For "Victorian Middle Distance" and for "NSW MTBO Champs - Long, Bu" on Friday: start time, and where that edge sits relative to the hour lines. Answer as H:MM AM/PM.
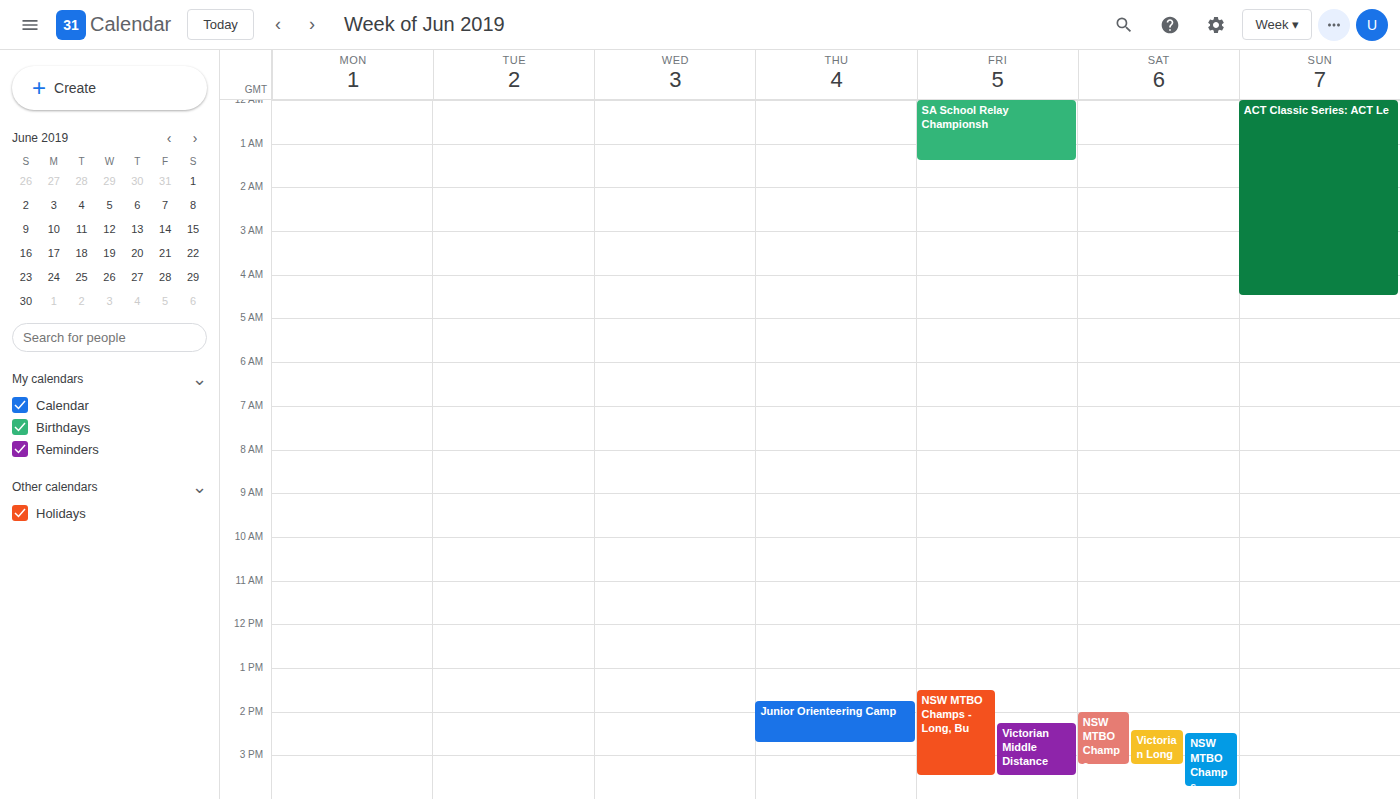
"Victorian Middle Distance": 2:15 PM, neither: a quarter of the way from the 2 PM line to the 3 PM line. "NSW MTBO Champs - Long, Bu": 1:30 PM, halfway between the 1 PM and 2 PM lines.